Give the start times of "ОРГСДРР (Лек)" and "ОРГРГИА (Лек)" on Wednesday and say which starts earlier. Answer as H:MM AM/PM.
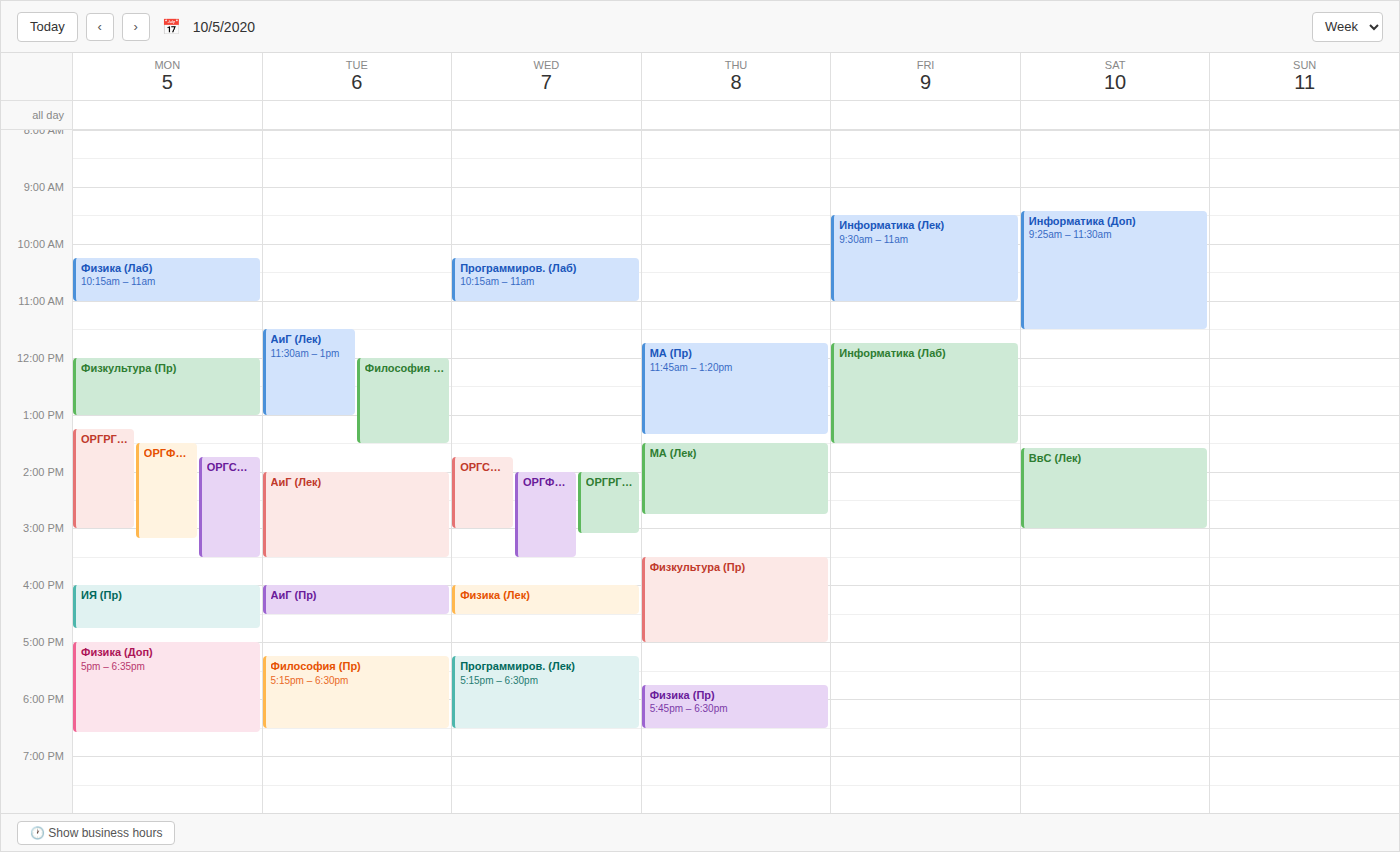
"ОРГСДРР (Лек)" 1:45 PM; "ОРГРГИА (Лек)" 2:00 PM.